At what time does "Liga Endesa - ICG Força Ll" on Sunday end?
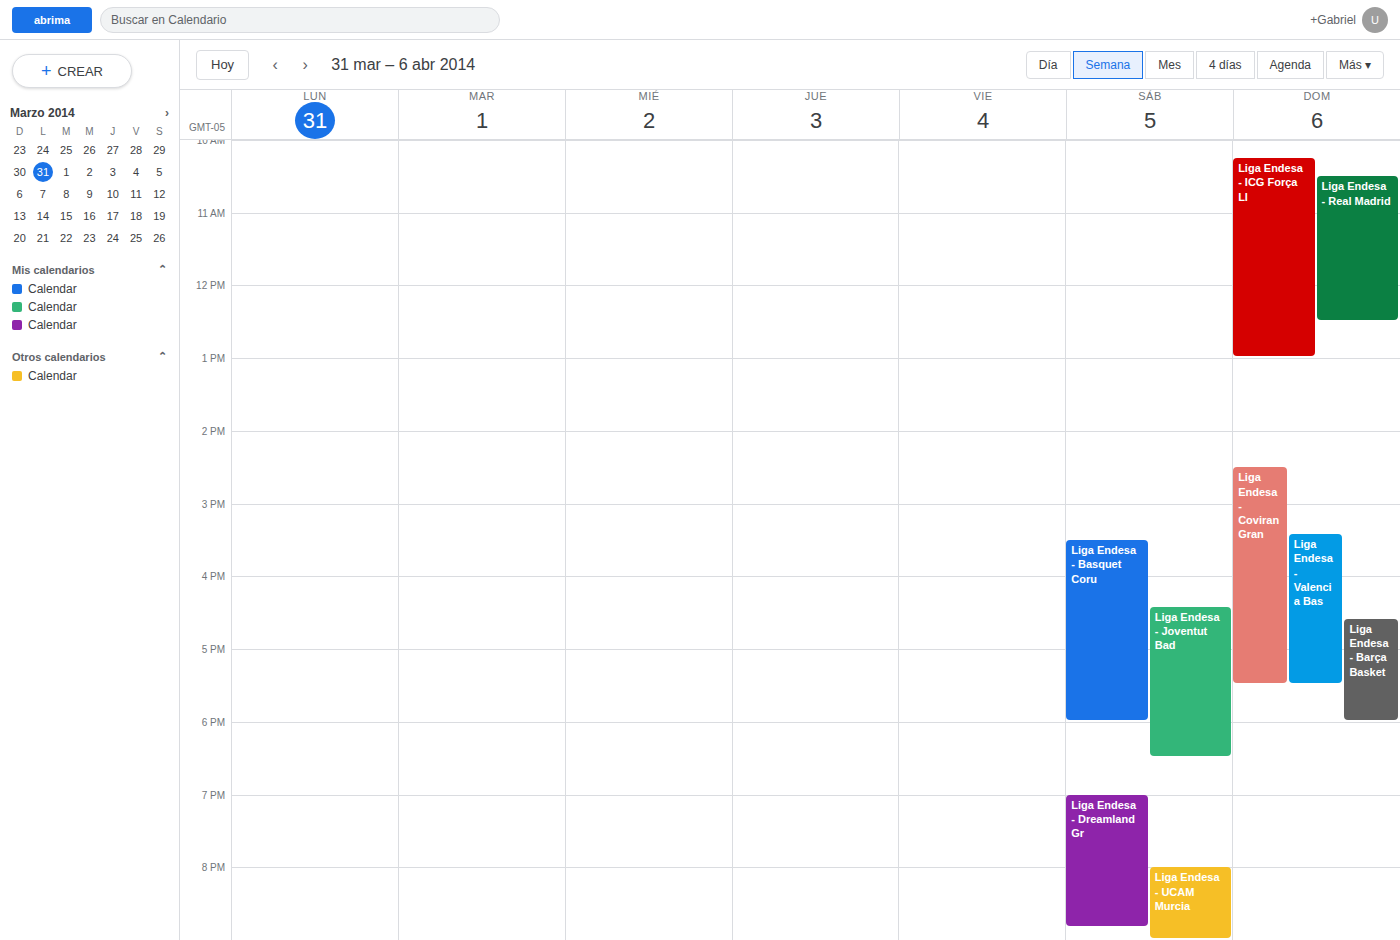
1:00 PM